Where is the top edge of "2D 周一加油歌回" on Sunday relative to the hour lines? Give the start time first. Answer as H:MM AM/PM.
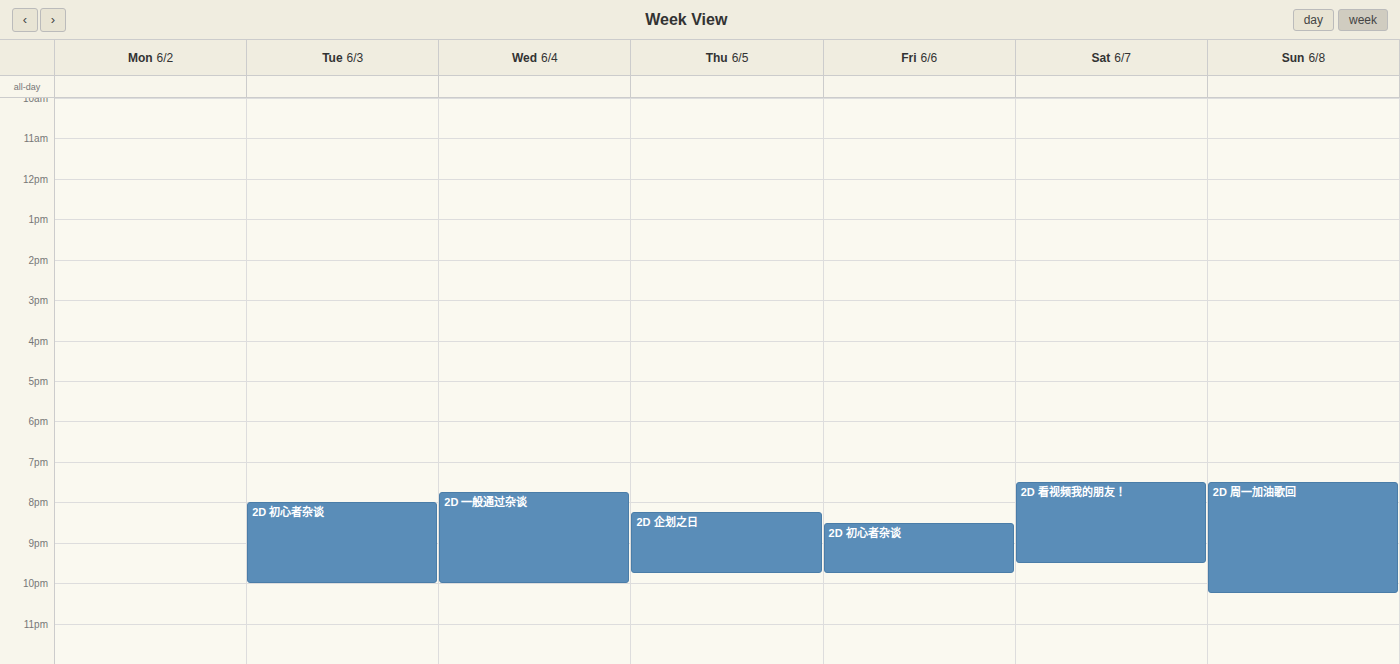
7:30 PM -- halfway between the 7 PM and 8 PM lines.